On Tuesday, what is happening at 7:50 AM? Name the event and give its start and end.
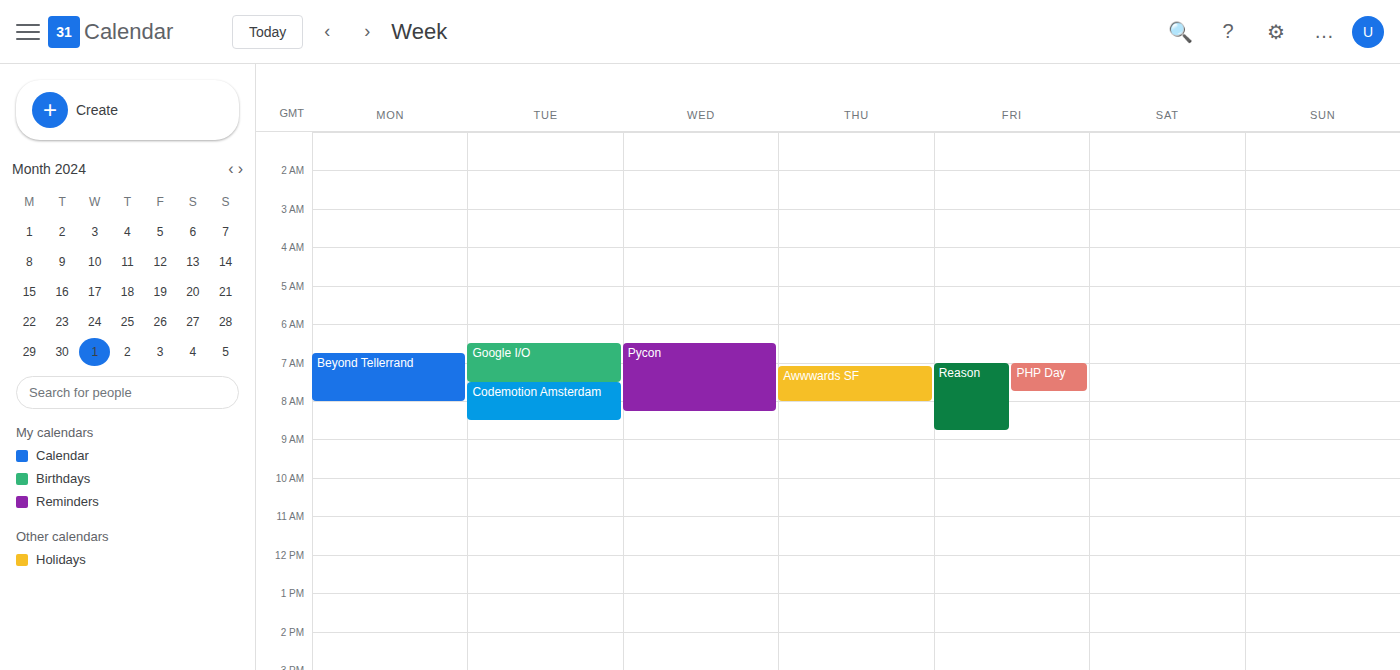
"Codemotion Amsterdam", 7:30 AM to 8:30 AM